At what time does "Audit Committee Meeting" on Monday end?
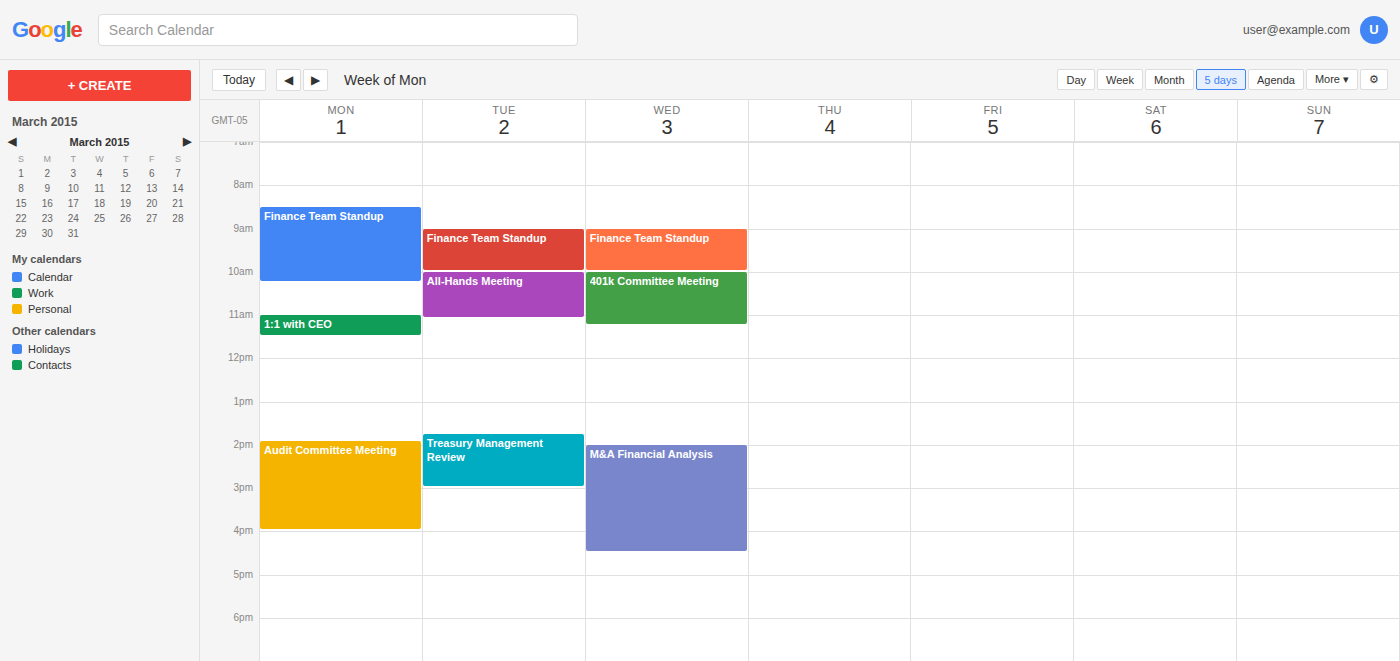
4:00 PM